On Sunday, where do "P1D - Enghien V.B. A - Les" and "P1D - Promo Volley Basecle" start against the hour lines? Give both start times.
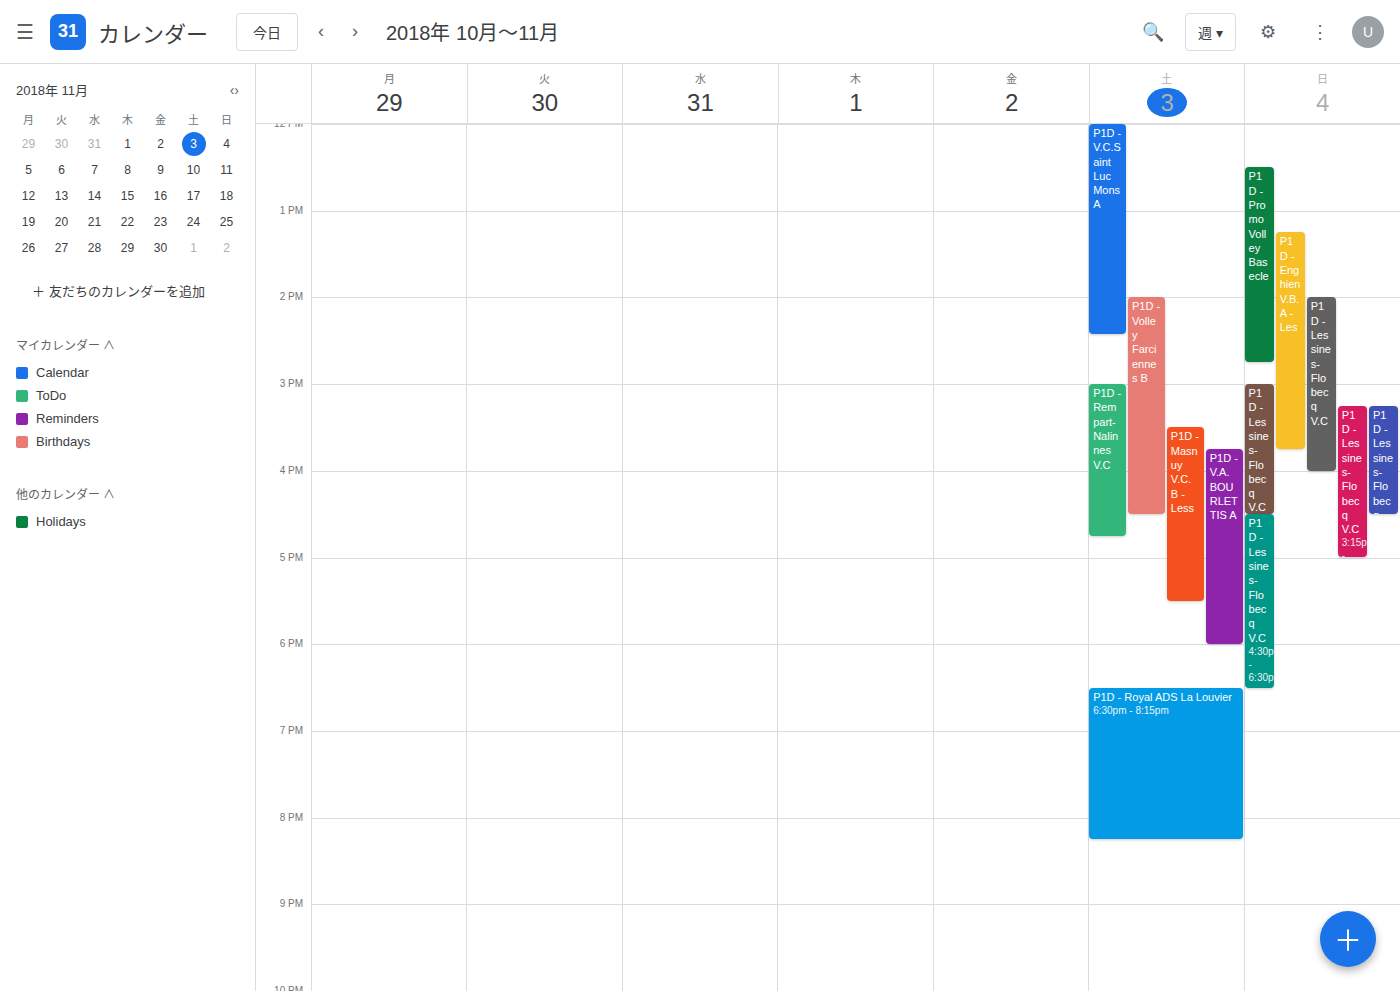
"P1D - Enghien V.B. A - Les": 1:15 PM, neither: a quarter of the way from the 1 PM line to the 2 PM line. "P1D - Promo Volley Basecle": 12:30 PM, halfway between the 12 PM and 1 PM lines.